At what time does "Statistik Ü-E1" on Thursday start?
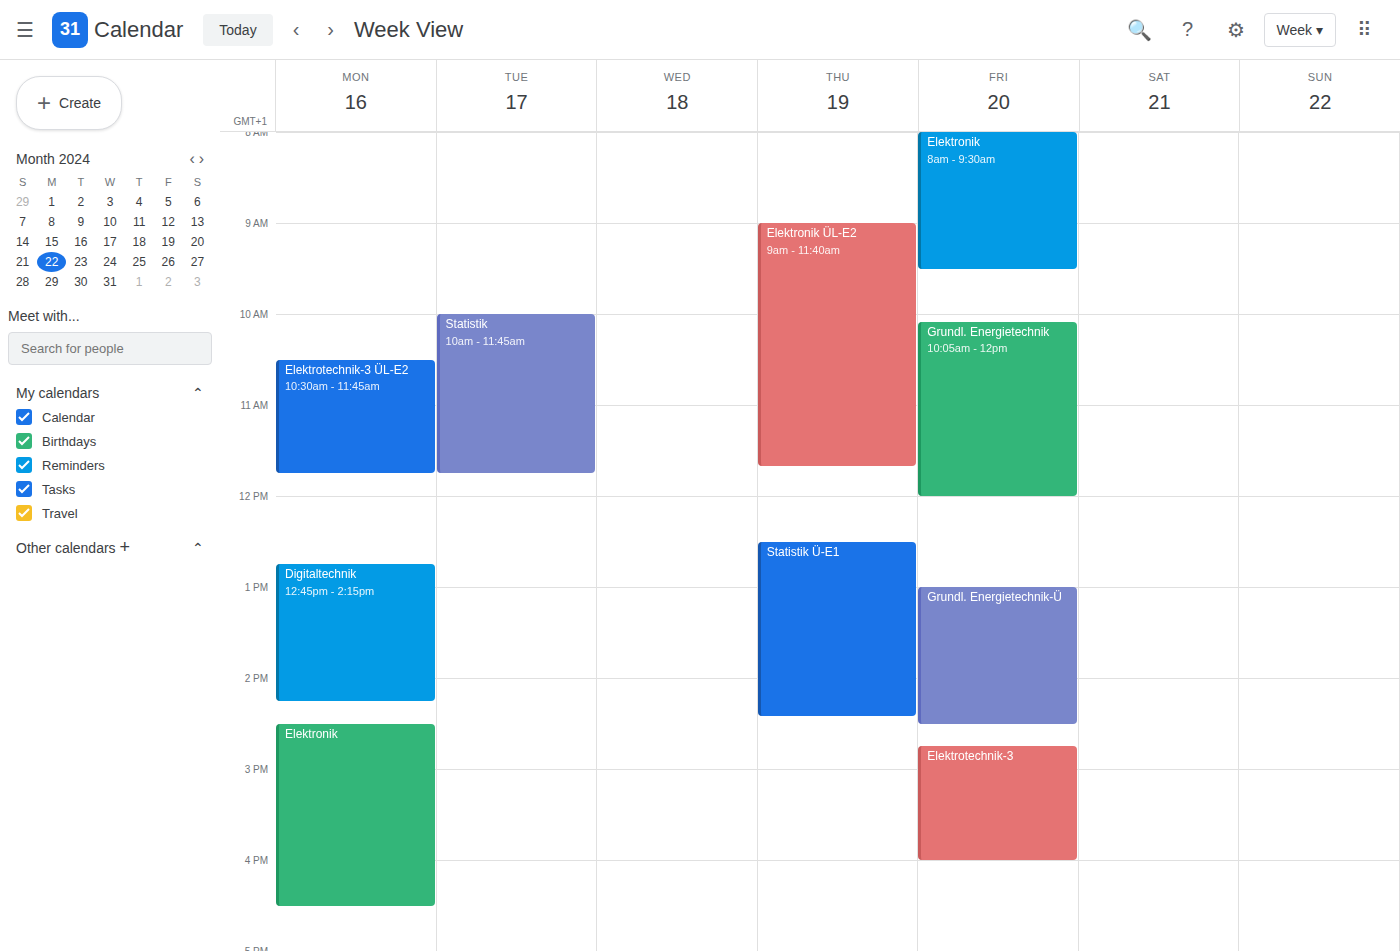
12:30